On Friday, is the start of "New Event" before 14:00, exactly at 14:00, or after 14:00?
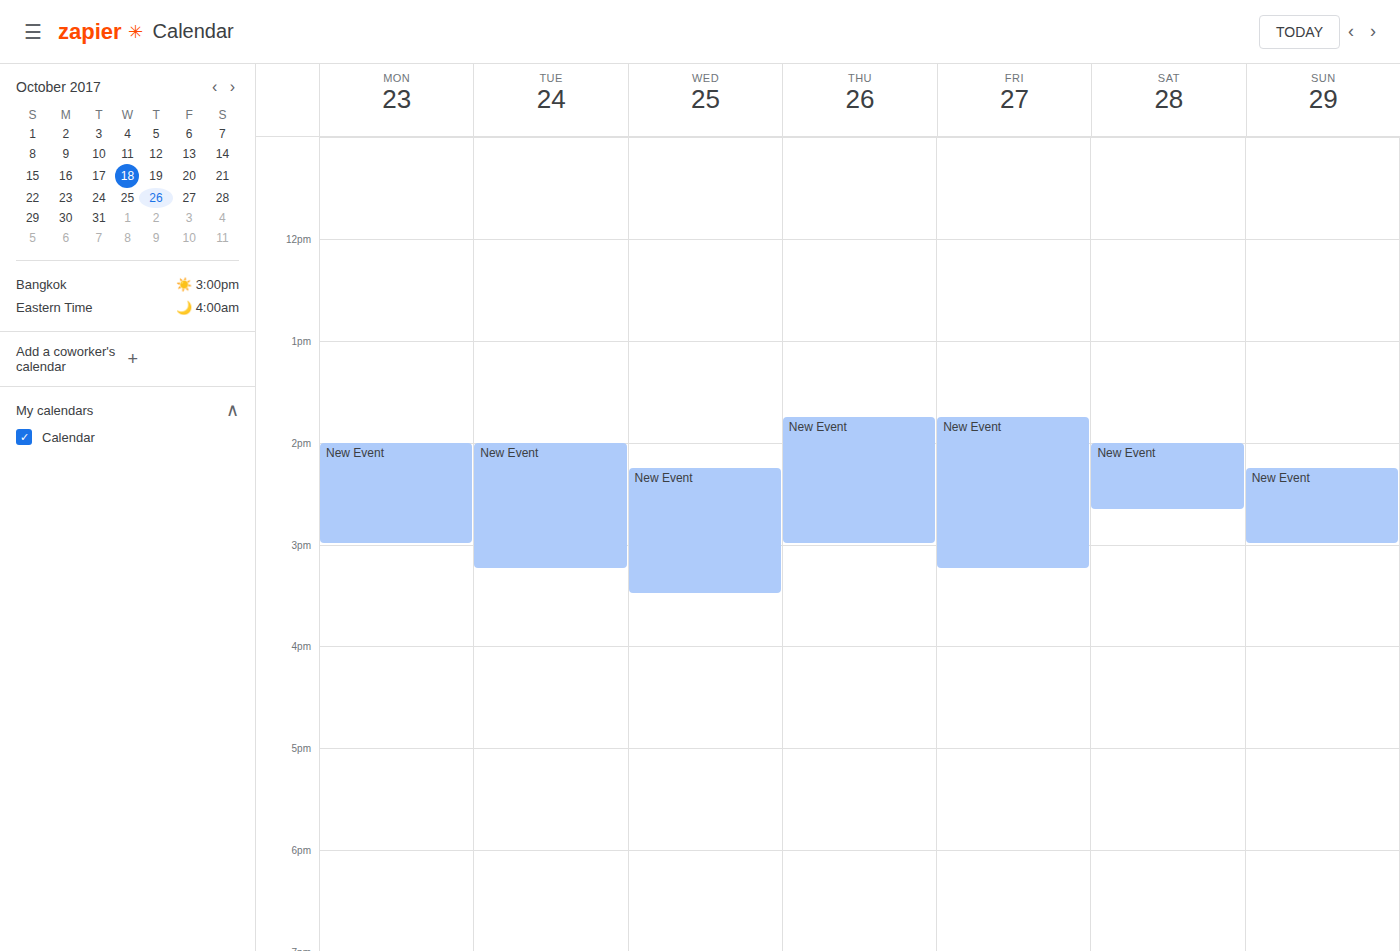
13:45 -- before 14:00, 15 minutes above the 14:00 line.